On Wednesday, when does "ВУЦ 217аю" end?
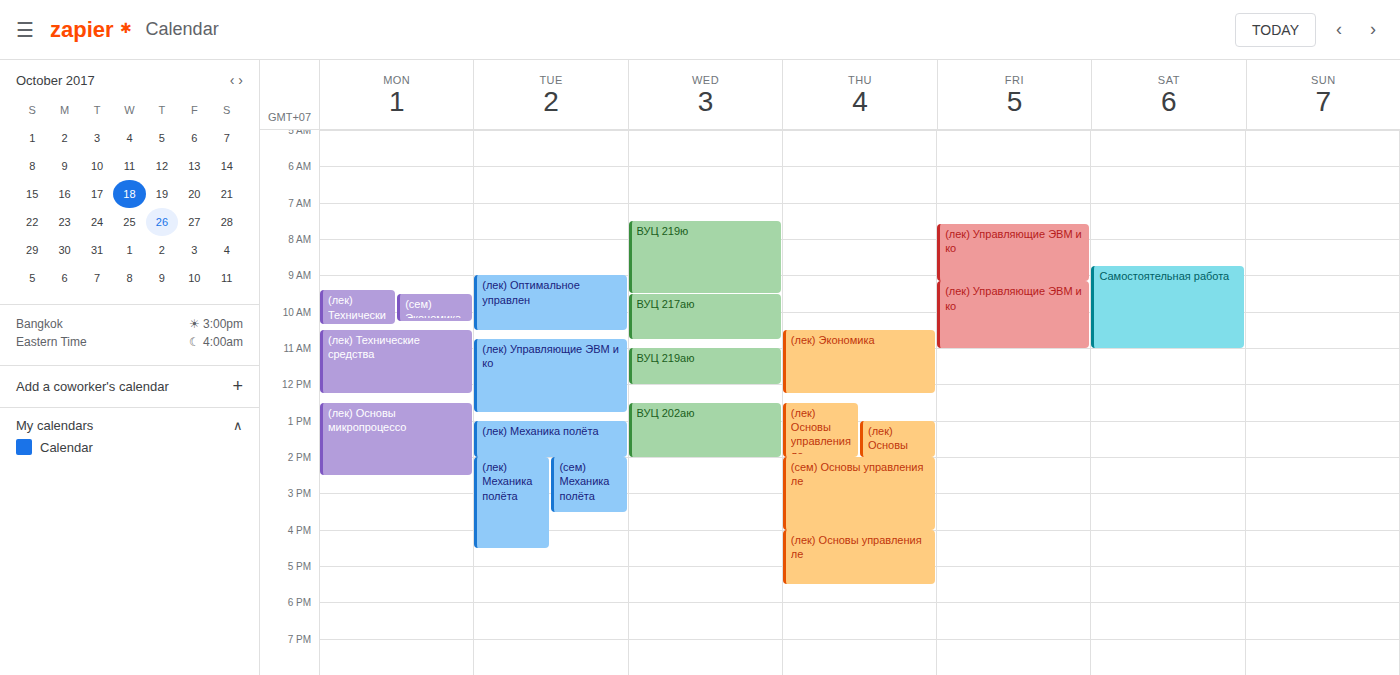
10:45 AM